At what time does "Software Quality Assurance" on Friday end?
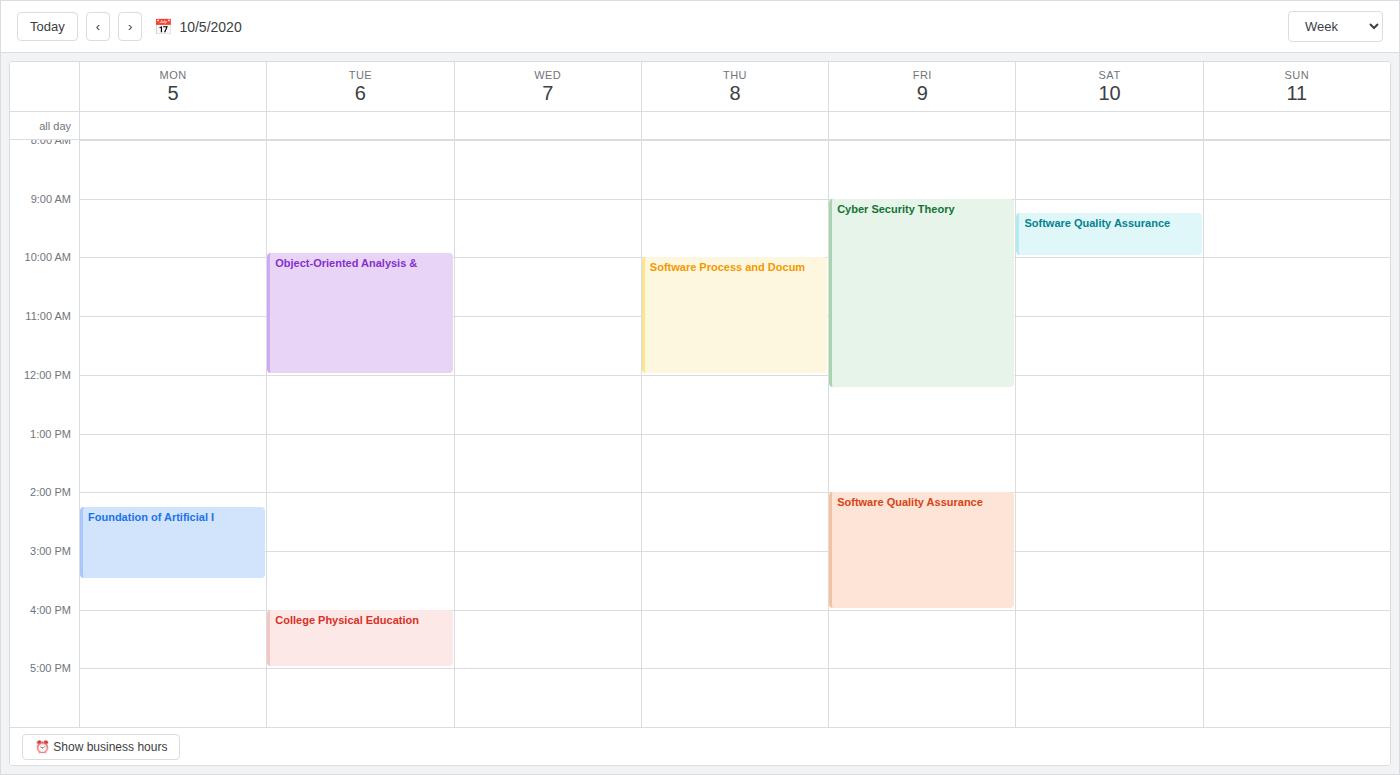
4:00 PM